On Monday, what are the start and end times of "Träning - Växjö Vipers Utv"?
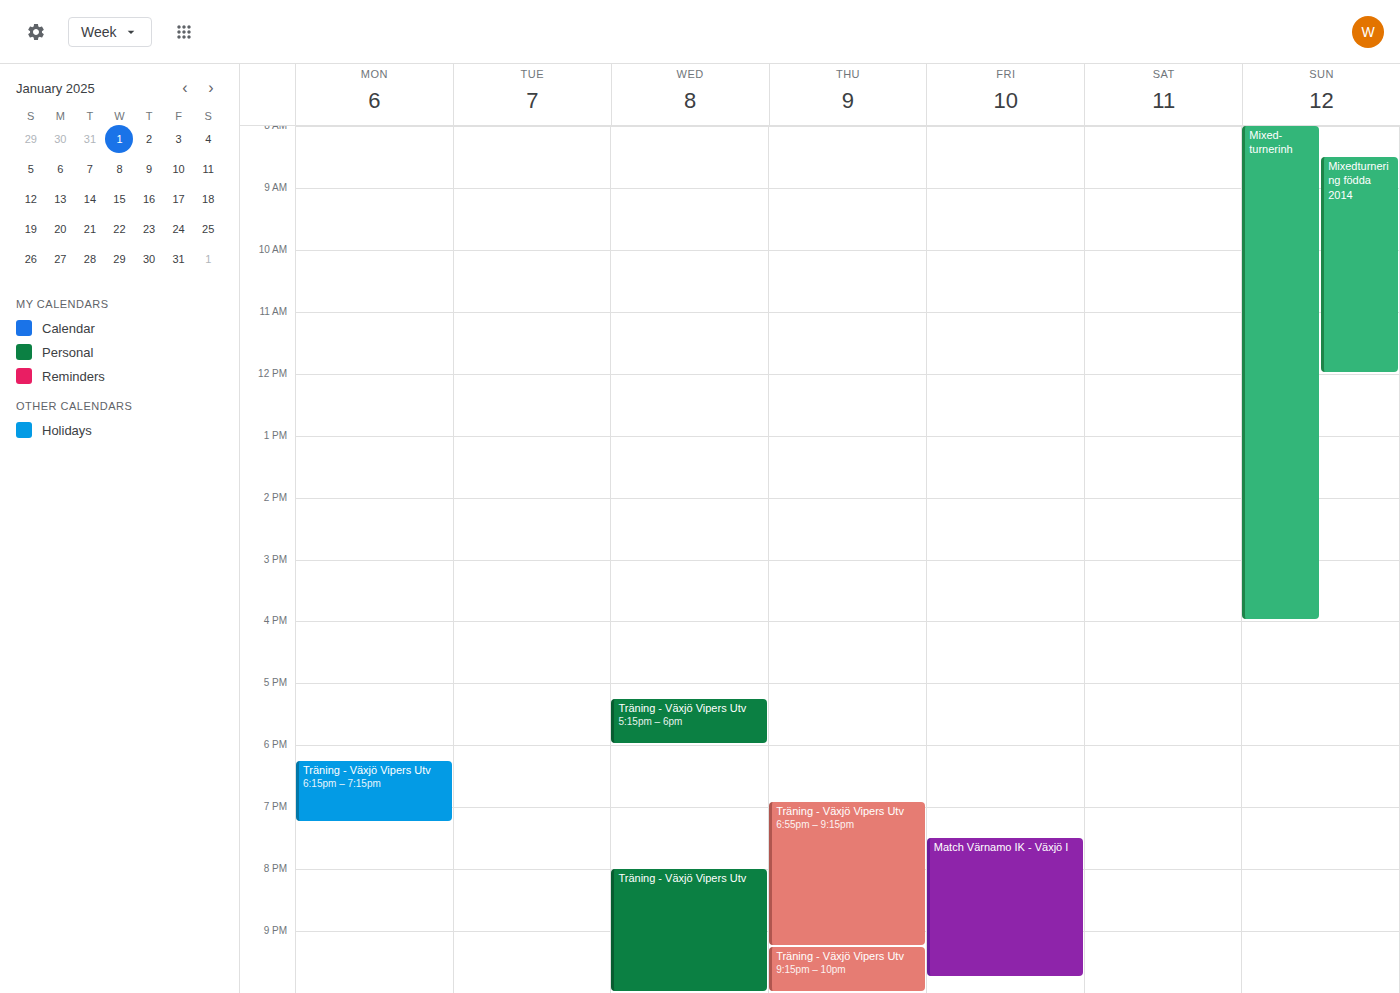
6:15 PM to 7:15 PM